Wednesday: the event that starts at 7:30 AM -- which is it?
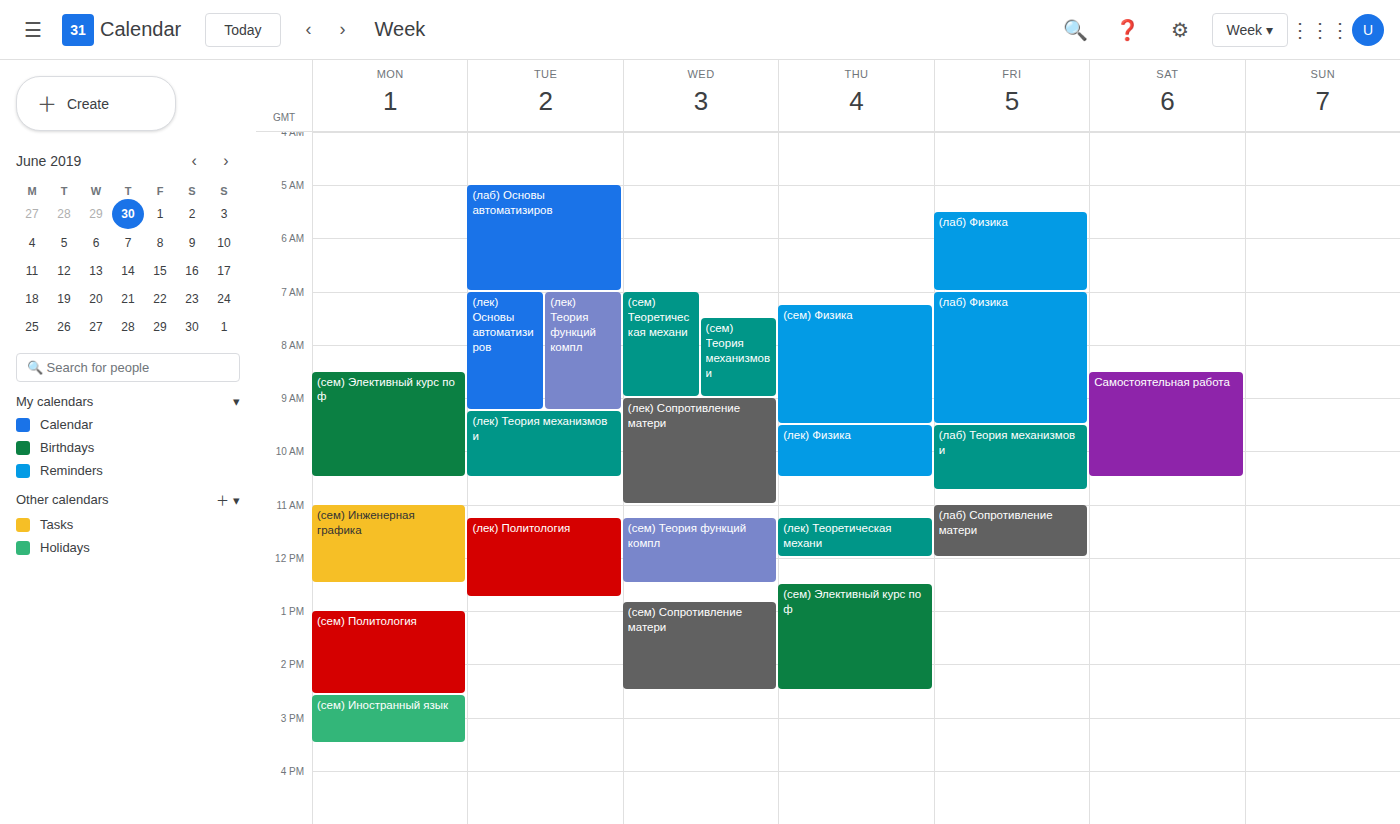
"(сем) Теория механизмов и"